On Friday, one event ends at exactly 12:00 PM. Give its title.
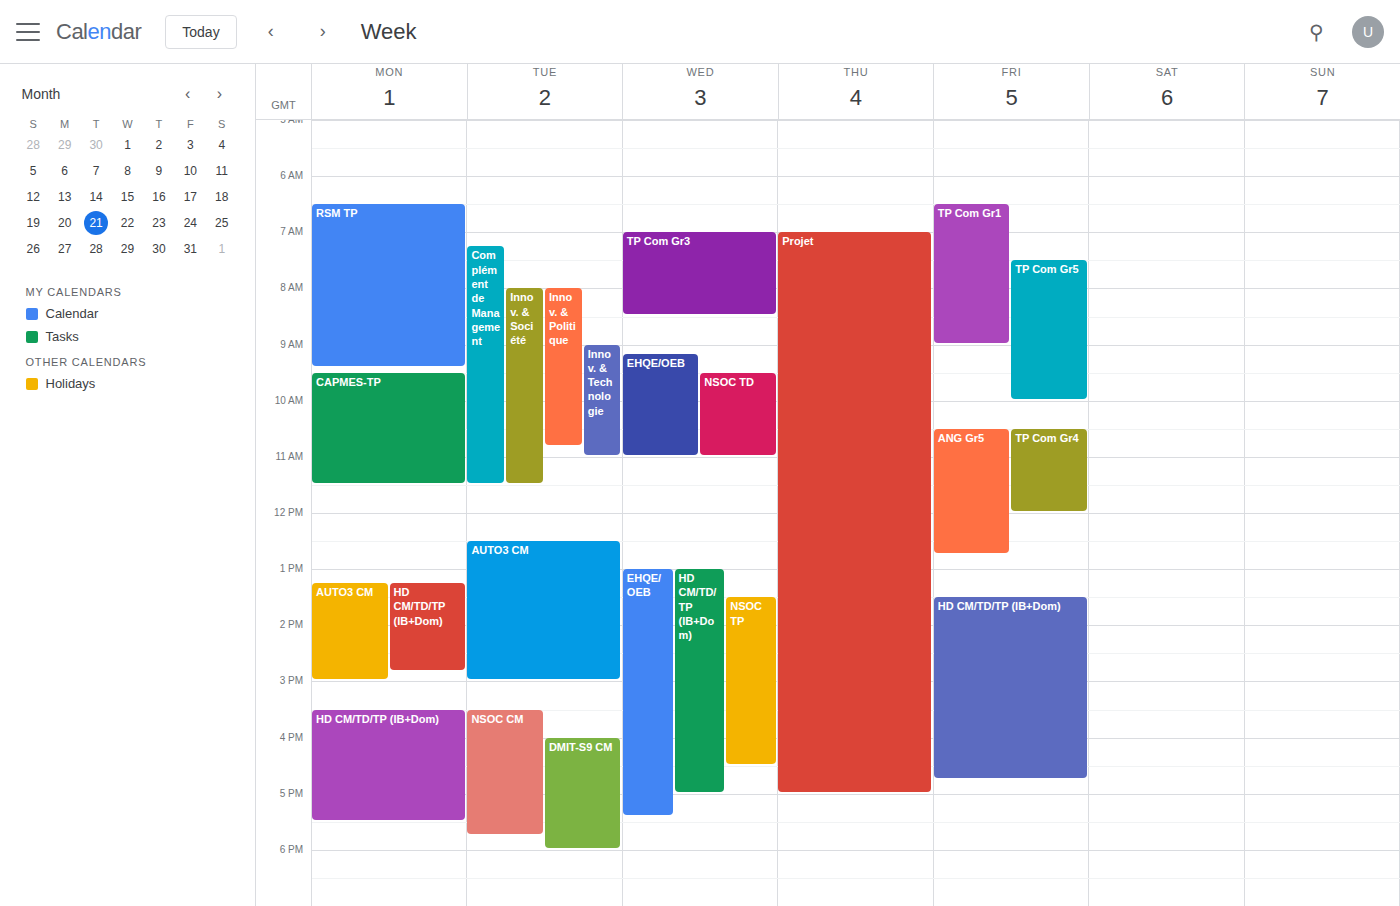
"TP Com Gr4"